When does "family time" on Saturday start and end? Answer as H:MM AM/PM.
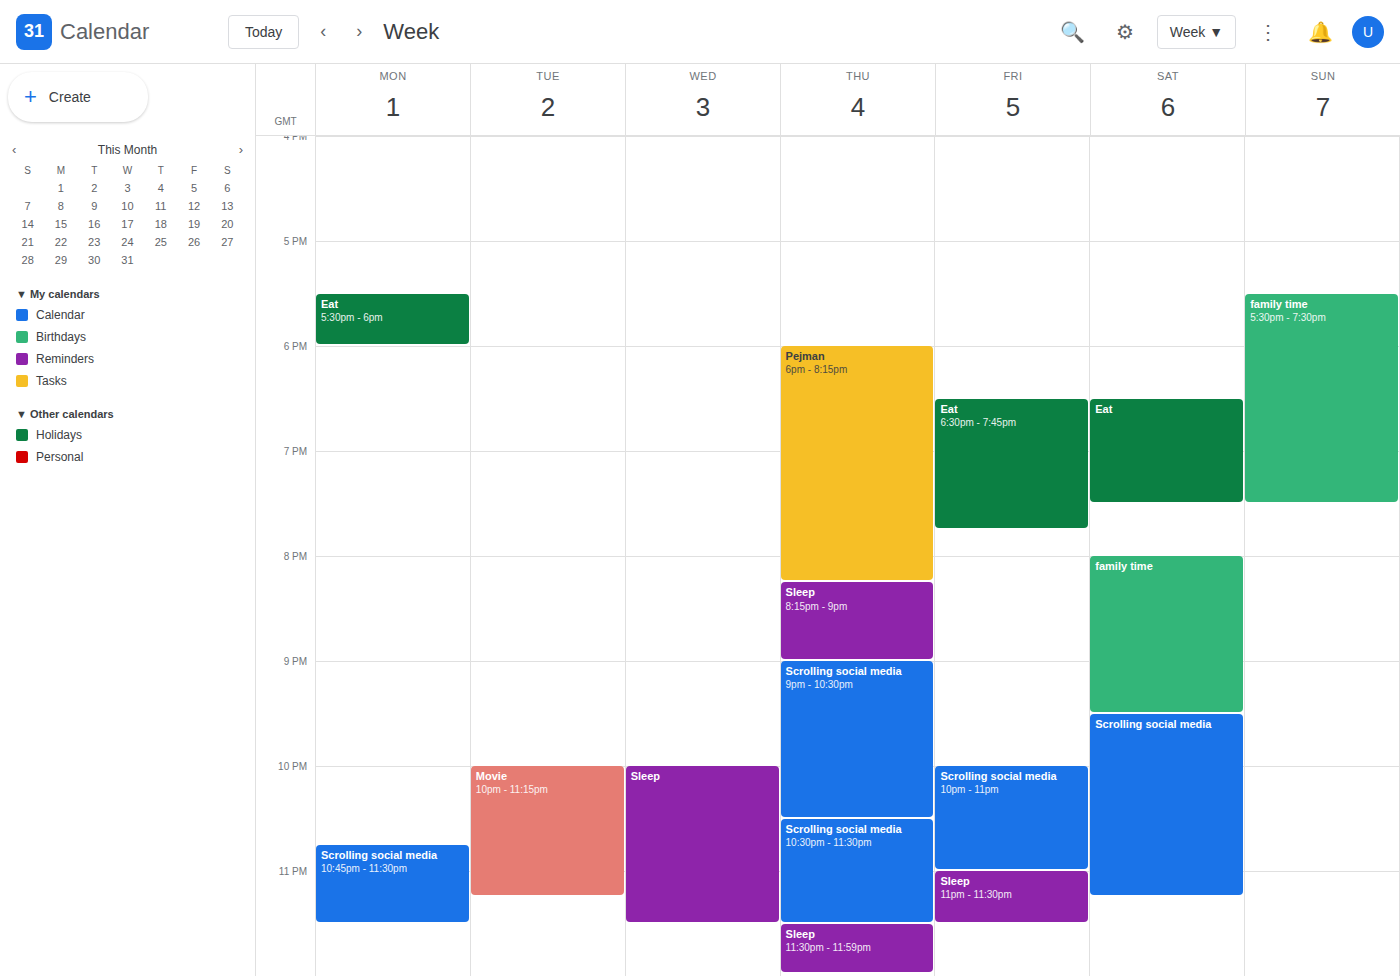
8:00 PM to 9:30 PM